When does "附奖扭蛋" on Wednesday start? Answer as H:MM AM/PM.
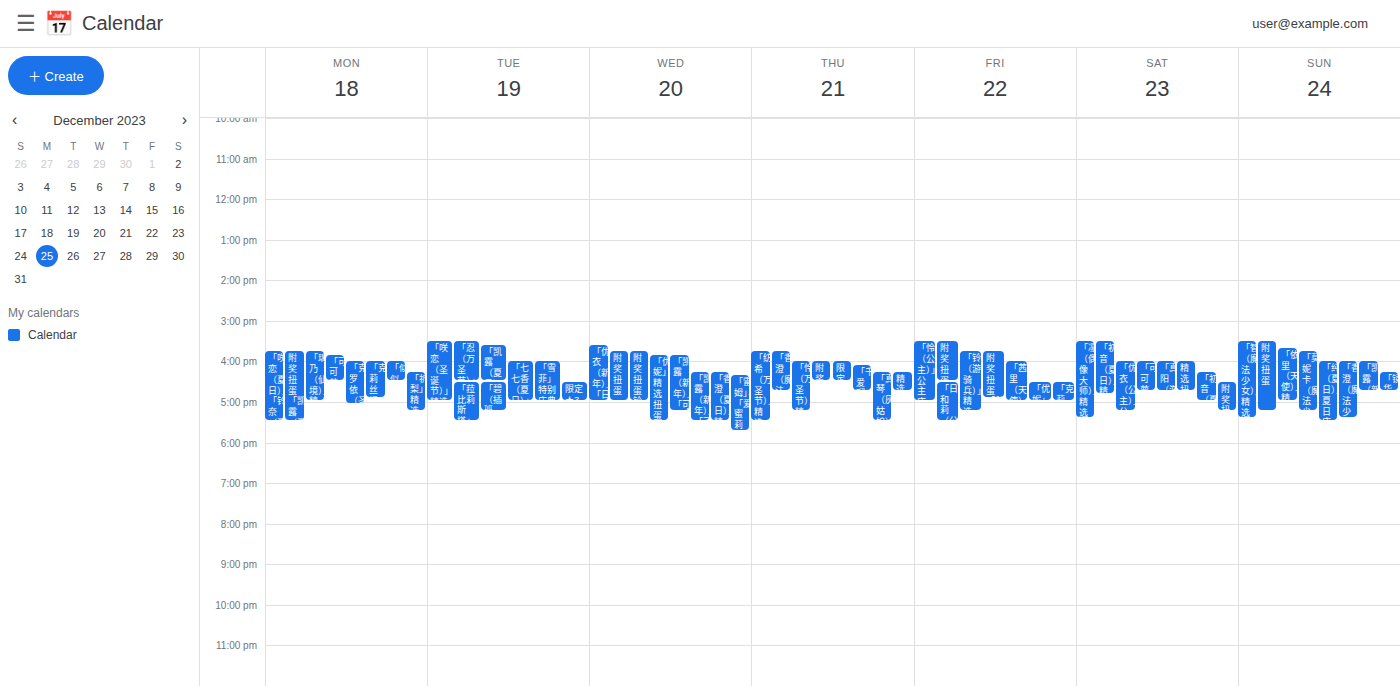
3:45 PM